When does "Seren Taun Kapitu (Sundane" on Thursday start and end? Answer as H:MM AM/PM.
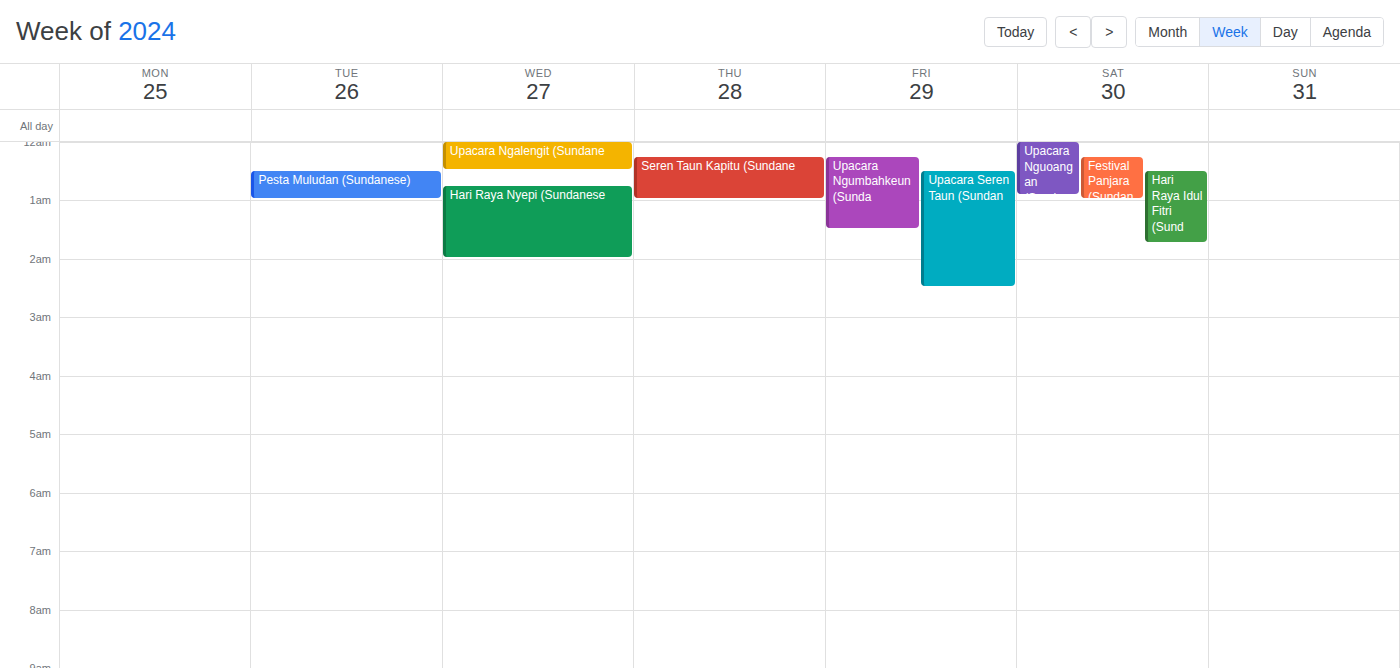
12:15 AM to 1:00 AM